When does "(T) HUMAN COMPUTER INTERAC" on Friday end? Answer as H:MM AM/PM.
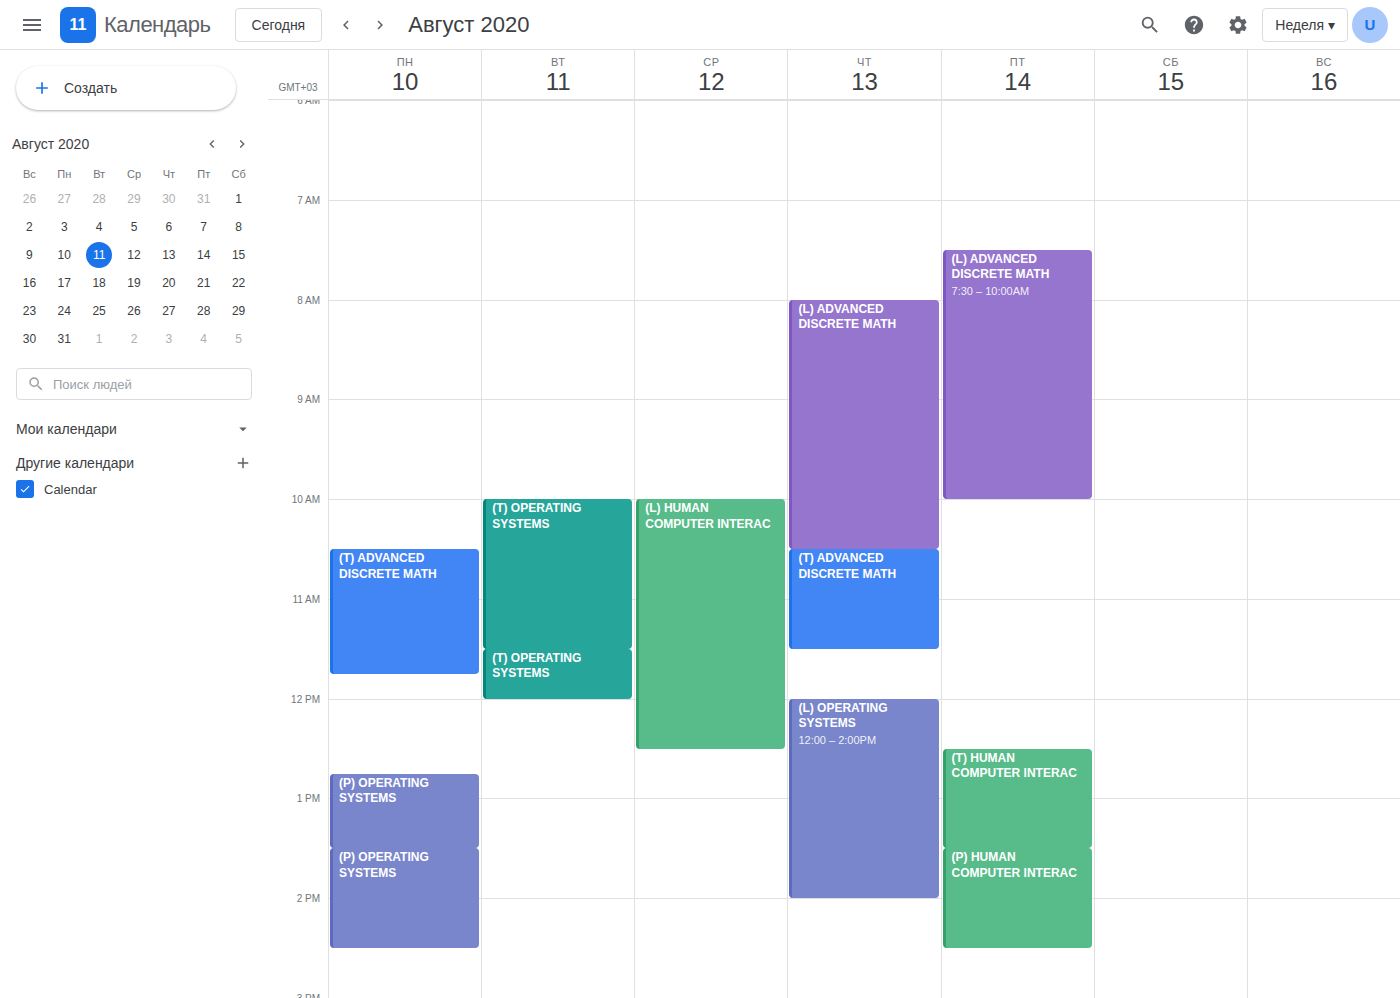
1:30 PM